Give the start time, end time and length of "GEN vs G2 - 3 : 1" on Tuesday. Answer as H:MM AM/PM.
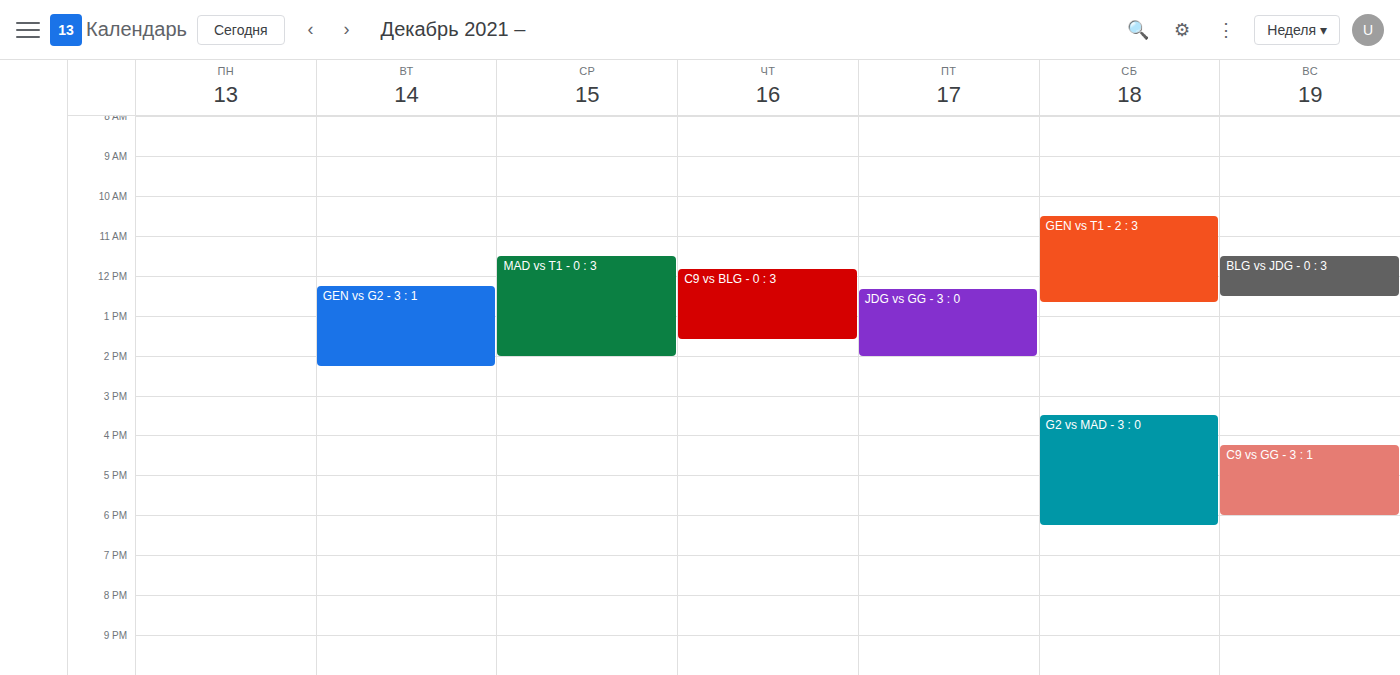
12:15 PM to 2:15 PM, 2 hours